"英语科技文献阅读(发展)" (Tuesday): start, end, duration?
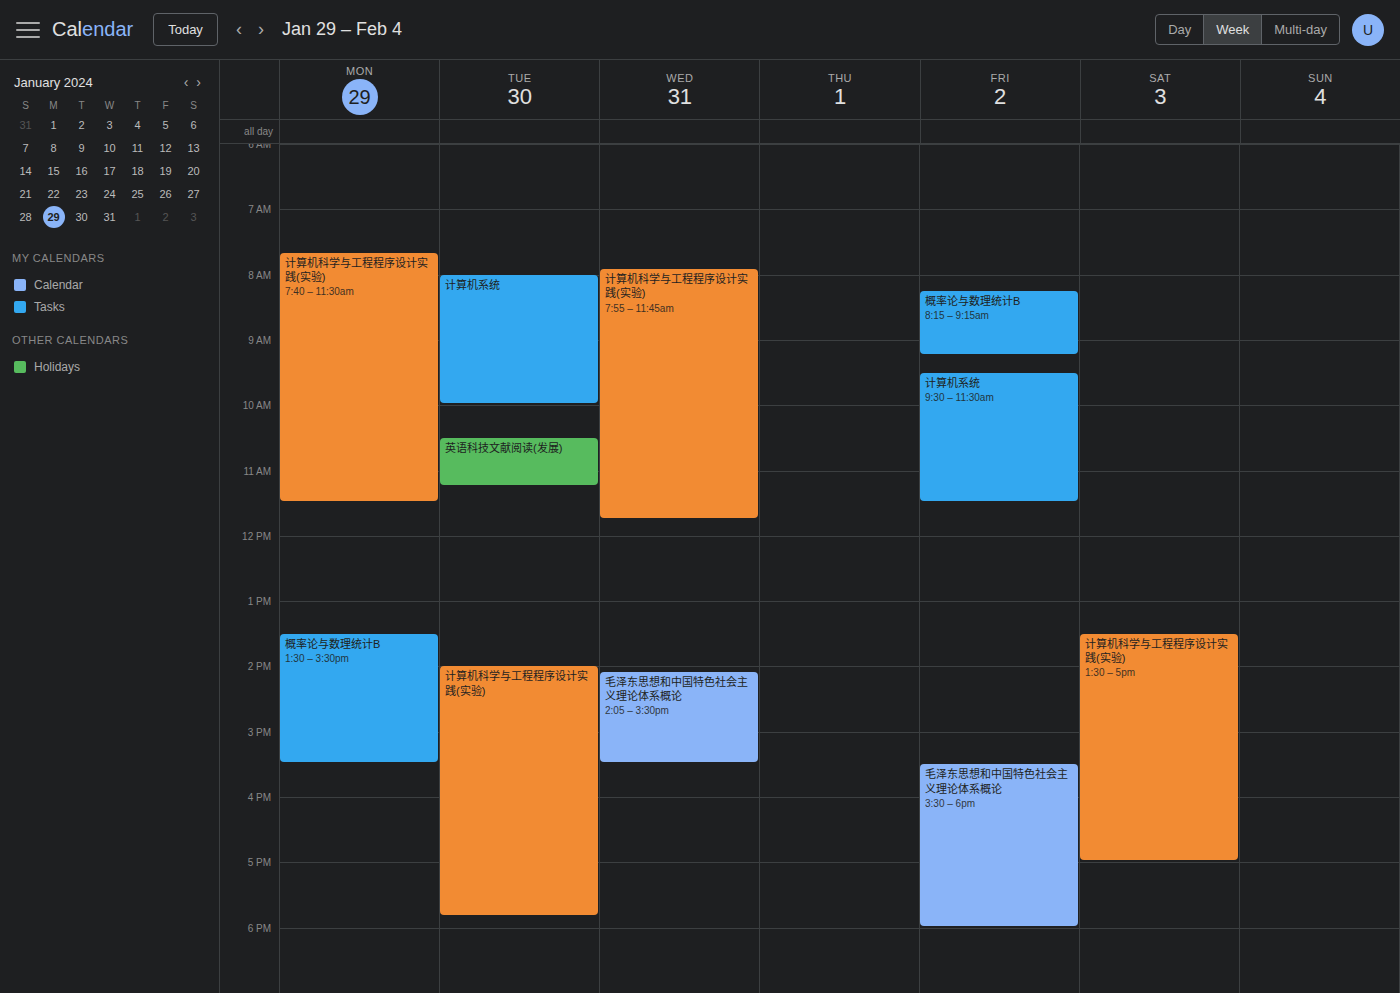
10:30 AM to 11:15 AM, 45 minutes